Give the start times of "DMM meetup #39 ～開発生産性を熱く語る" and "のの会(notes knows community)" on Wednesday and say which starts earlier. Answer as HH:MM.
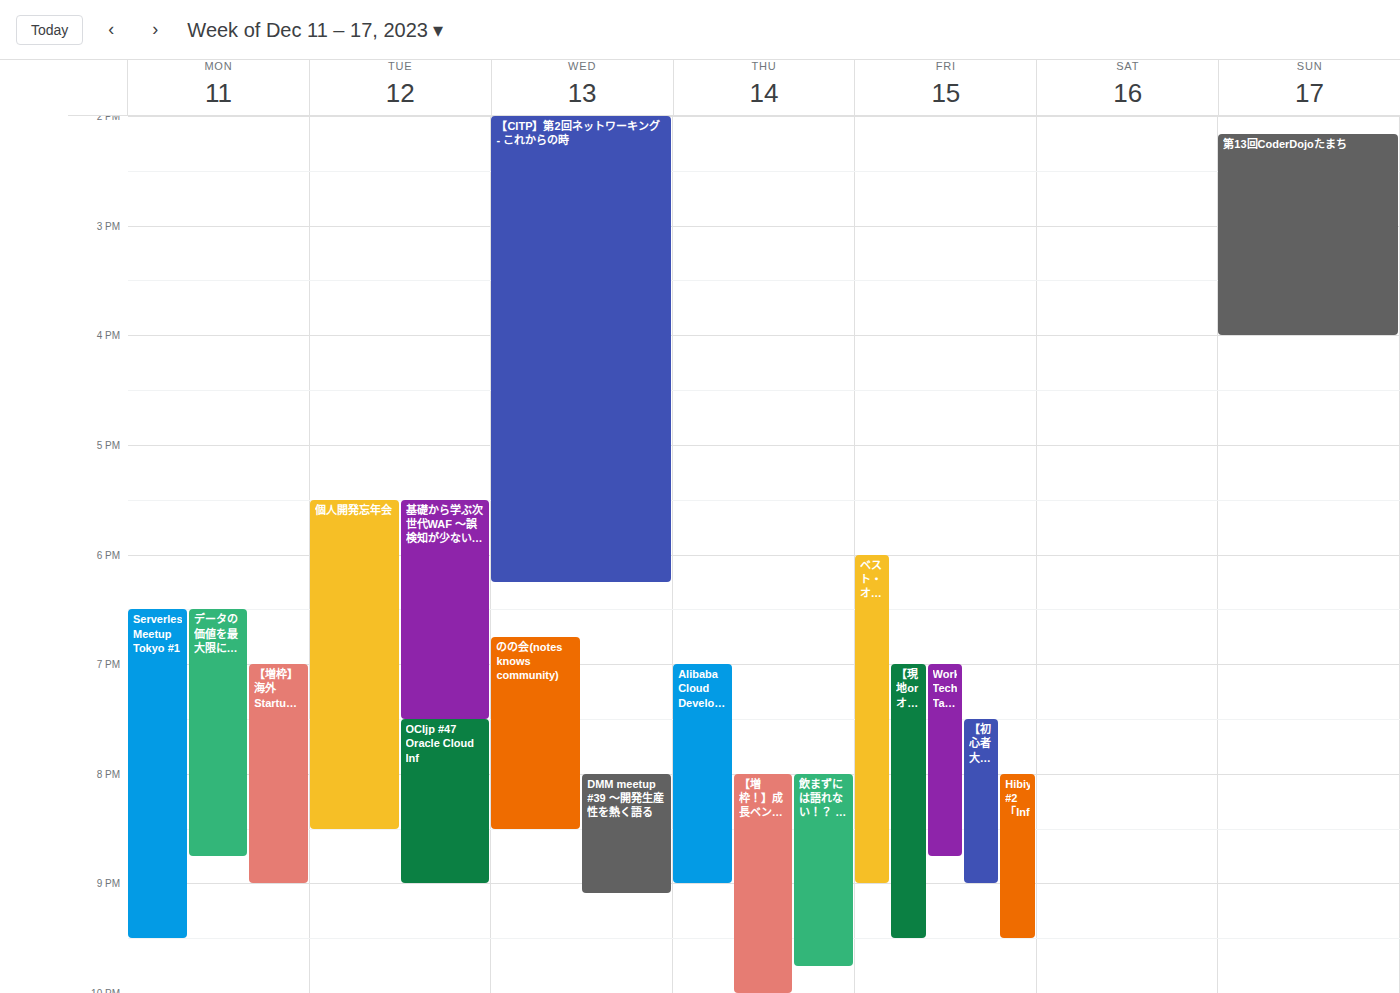
"のの会(notes knows community)" 18:45; "DMM meetup #39 ～開発生産性を熱く語る" 20:00.